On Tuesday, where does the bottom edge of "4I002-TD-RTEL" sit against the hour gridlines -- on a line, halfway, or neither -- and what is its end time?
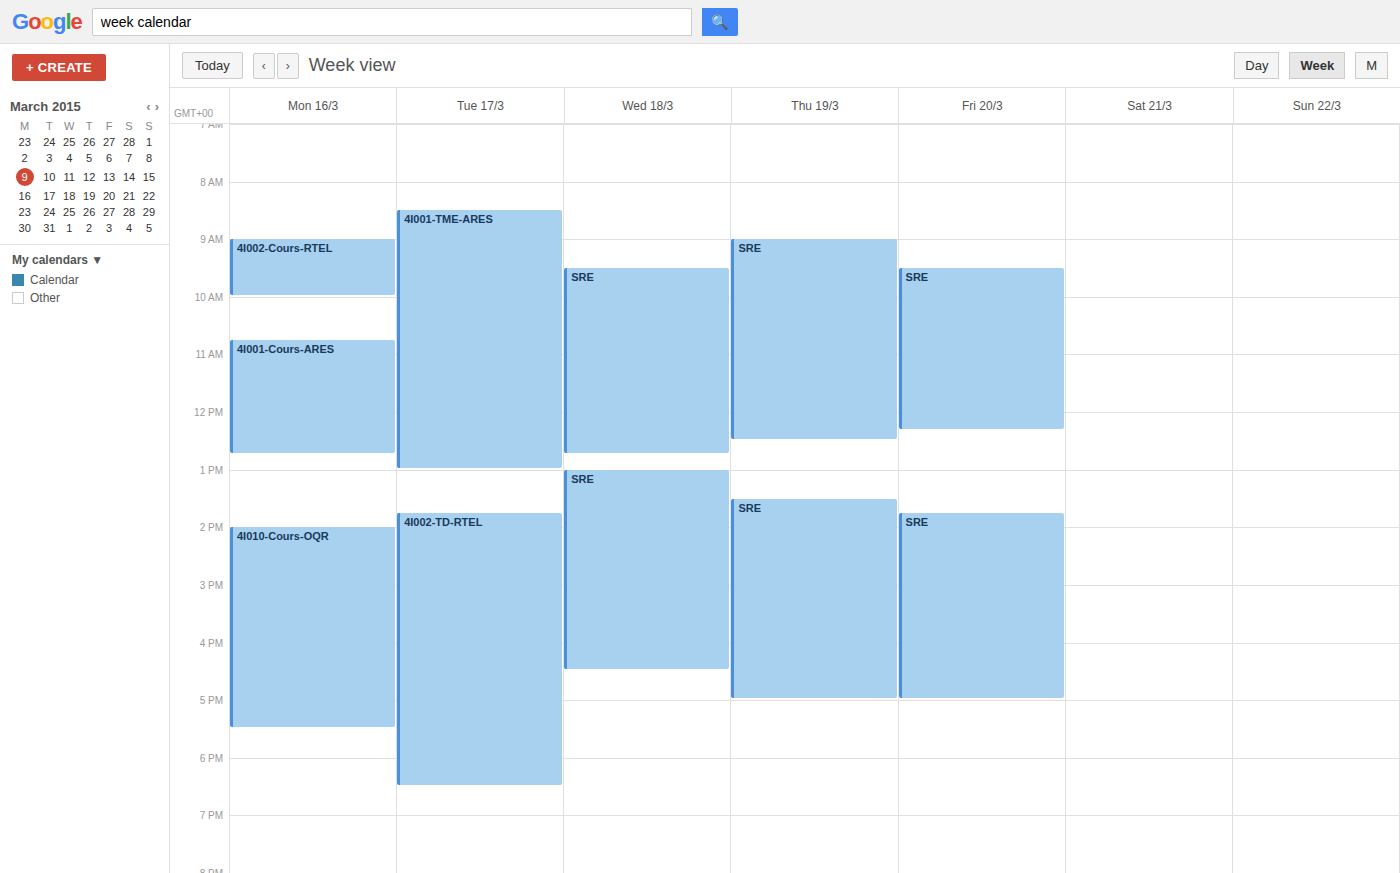
6:30 PM -- halfway between the 6 PM and 7 PM lines.